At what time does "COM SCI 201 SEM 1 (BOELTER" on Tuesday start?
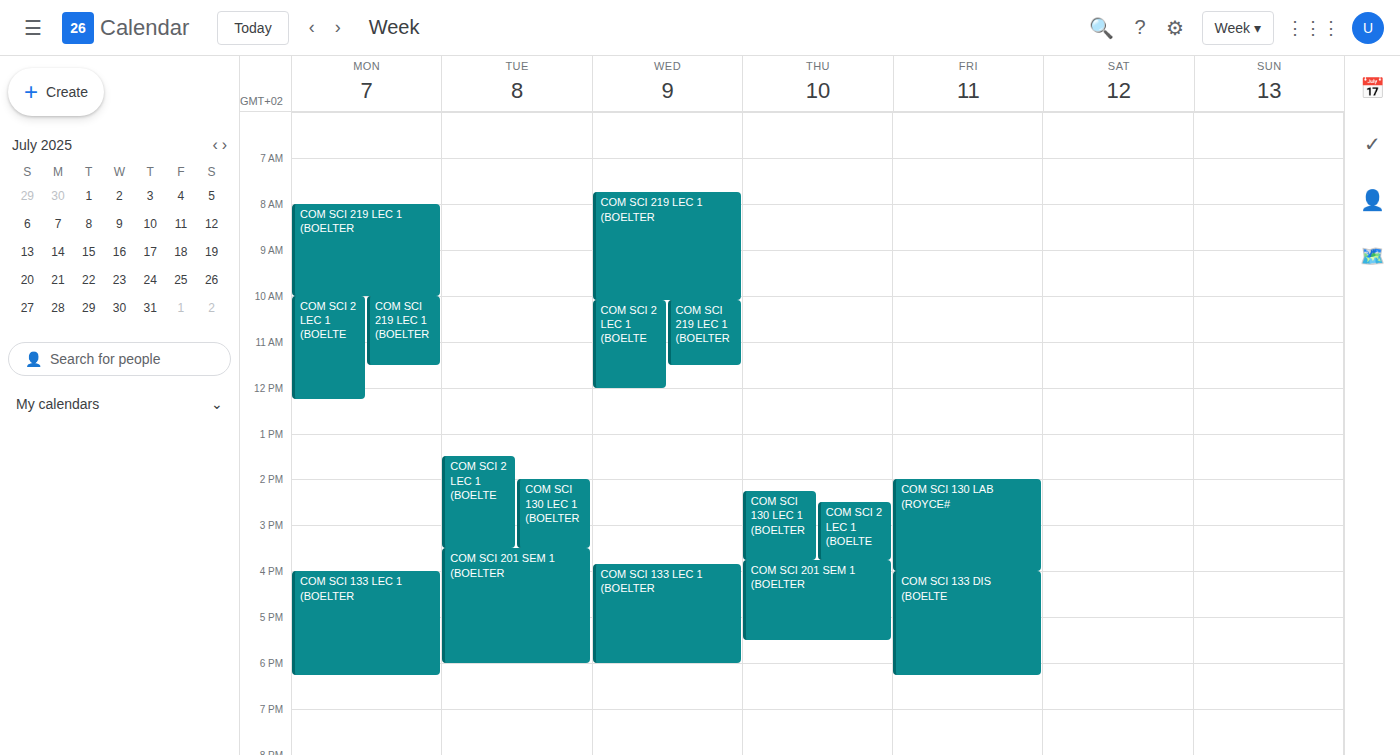
3:30 PM